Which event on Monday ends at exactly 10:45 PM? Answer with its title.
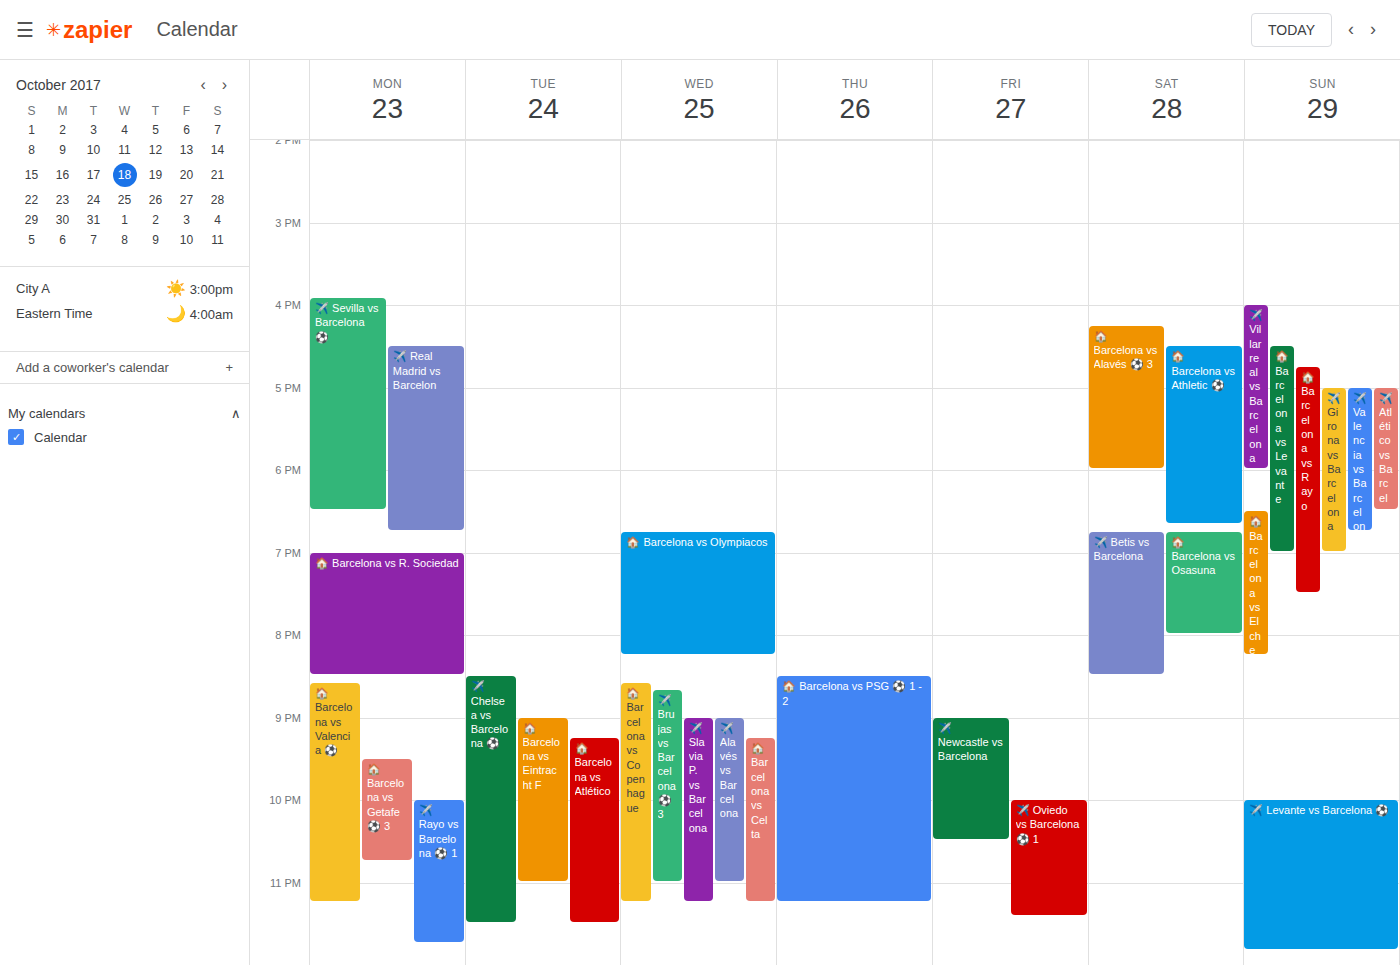
"🏠 Barcelona vs Getafe ⚽ 3"